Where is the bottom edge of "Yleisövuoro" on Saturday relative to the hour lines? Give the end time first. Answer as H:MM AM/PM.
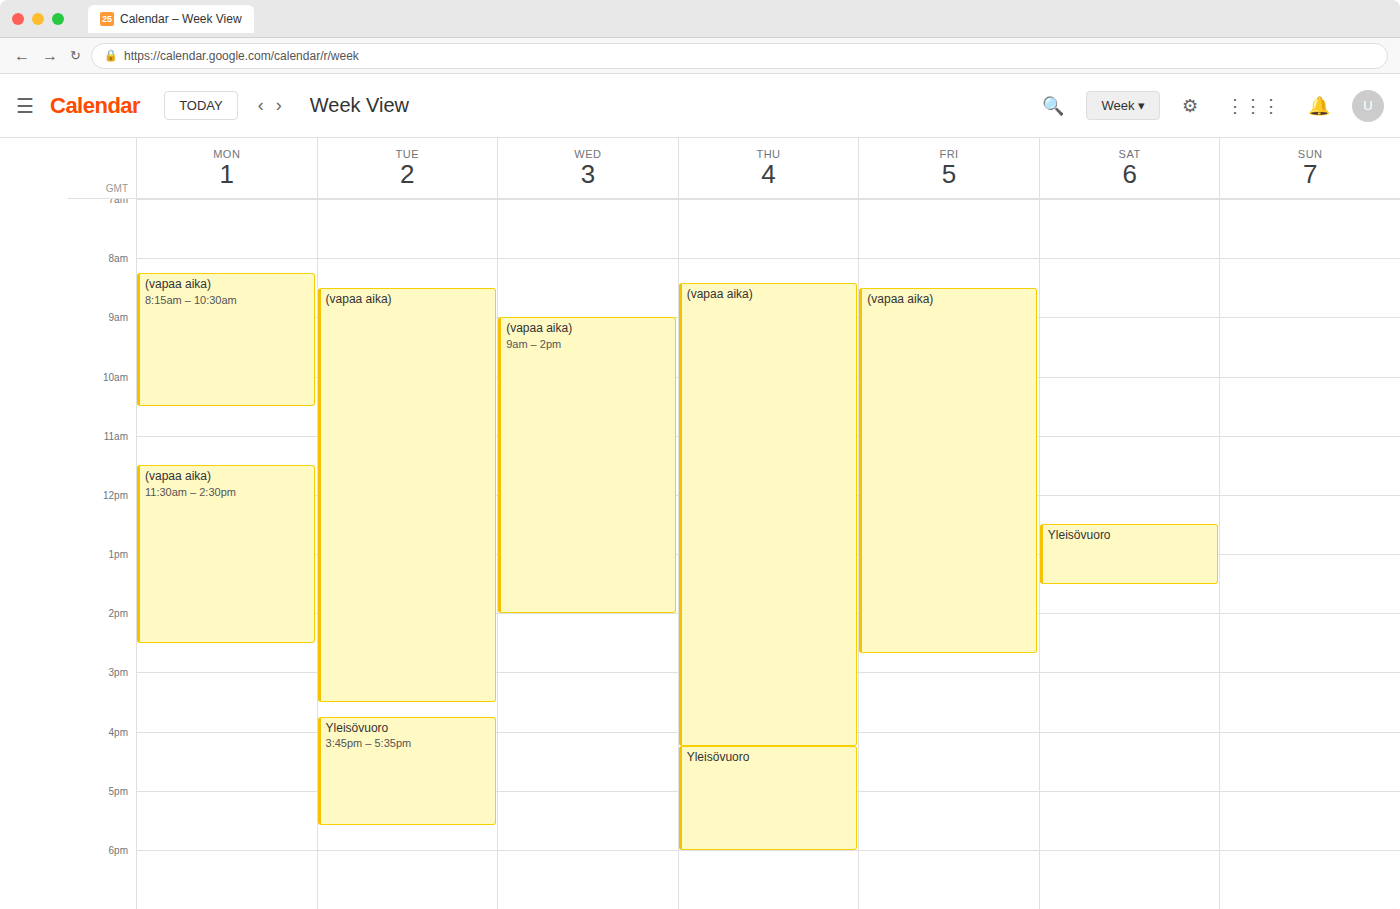
1:30 PM -- halfway between the 1 PM and 2 PM lines.